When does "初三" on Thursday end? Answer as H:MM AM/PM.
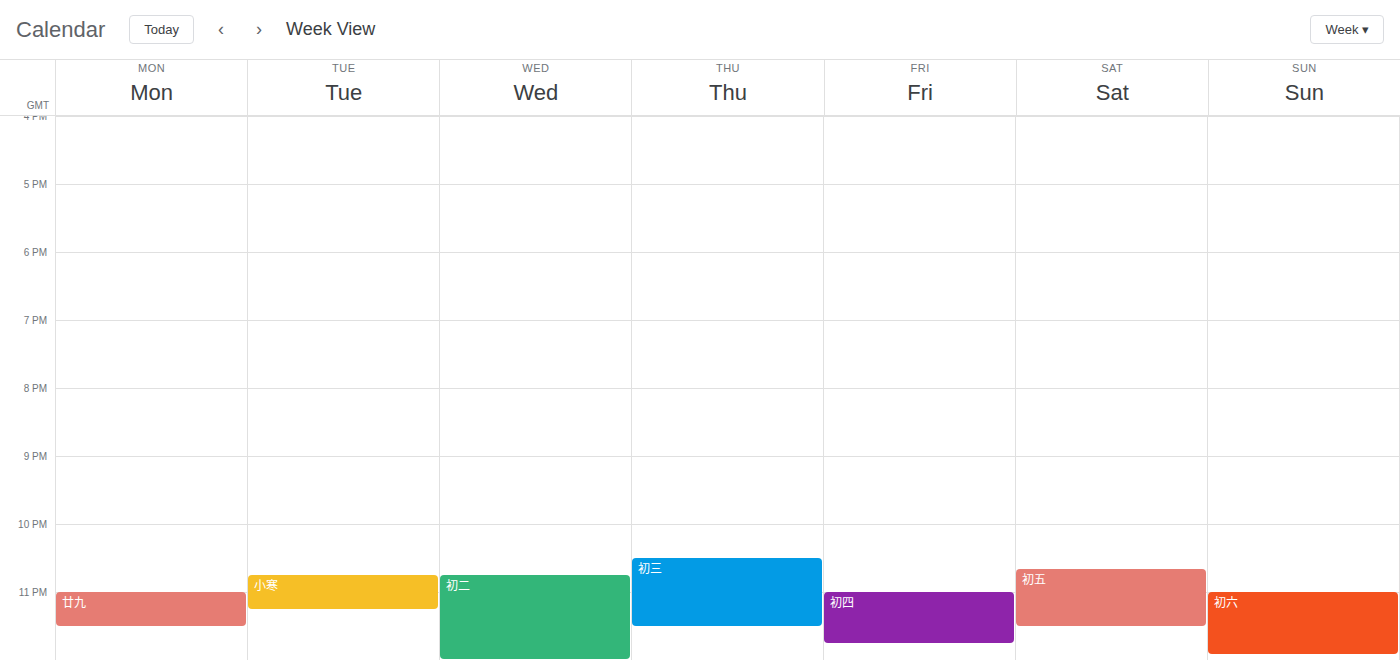
11:30 PM